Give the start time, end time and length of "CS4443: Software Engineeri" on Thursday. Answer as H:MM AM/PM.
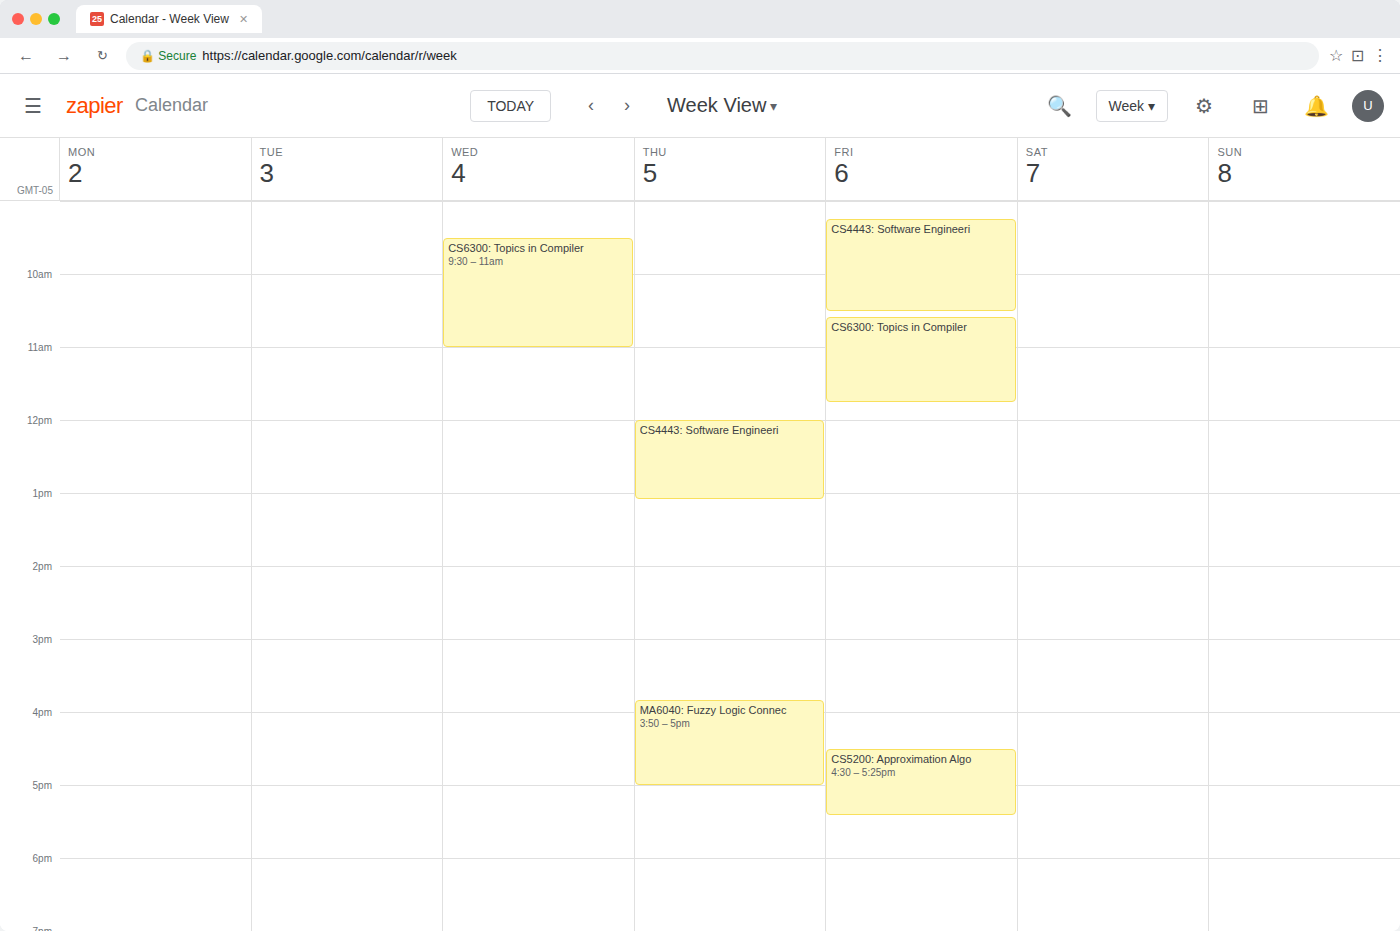
12:00 PM to 1:05 PM, 1 hour 5 minutes